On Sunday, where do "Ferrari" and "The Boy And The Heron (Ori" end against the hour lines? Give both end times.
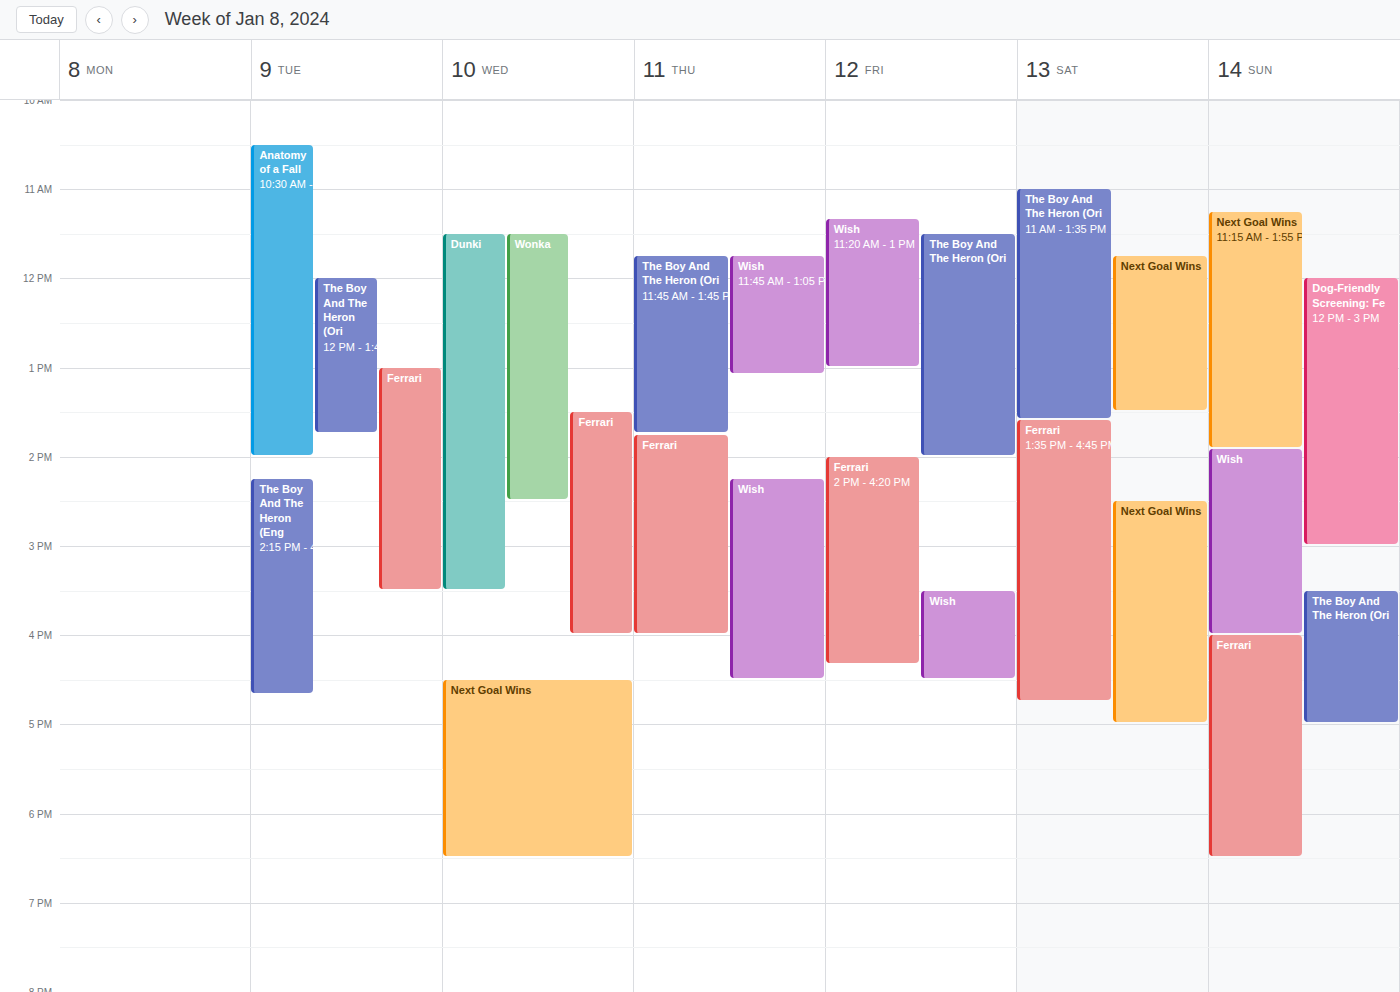
"Ferrari": 6:30 PM, halfway between the 6 PM and 7 PM lines. "The Boy And The Heron (Ori": 5:00 PM, exactly on the 5 PM line.